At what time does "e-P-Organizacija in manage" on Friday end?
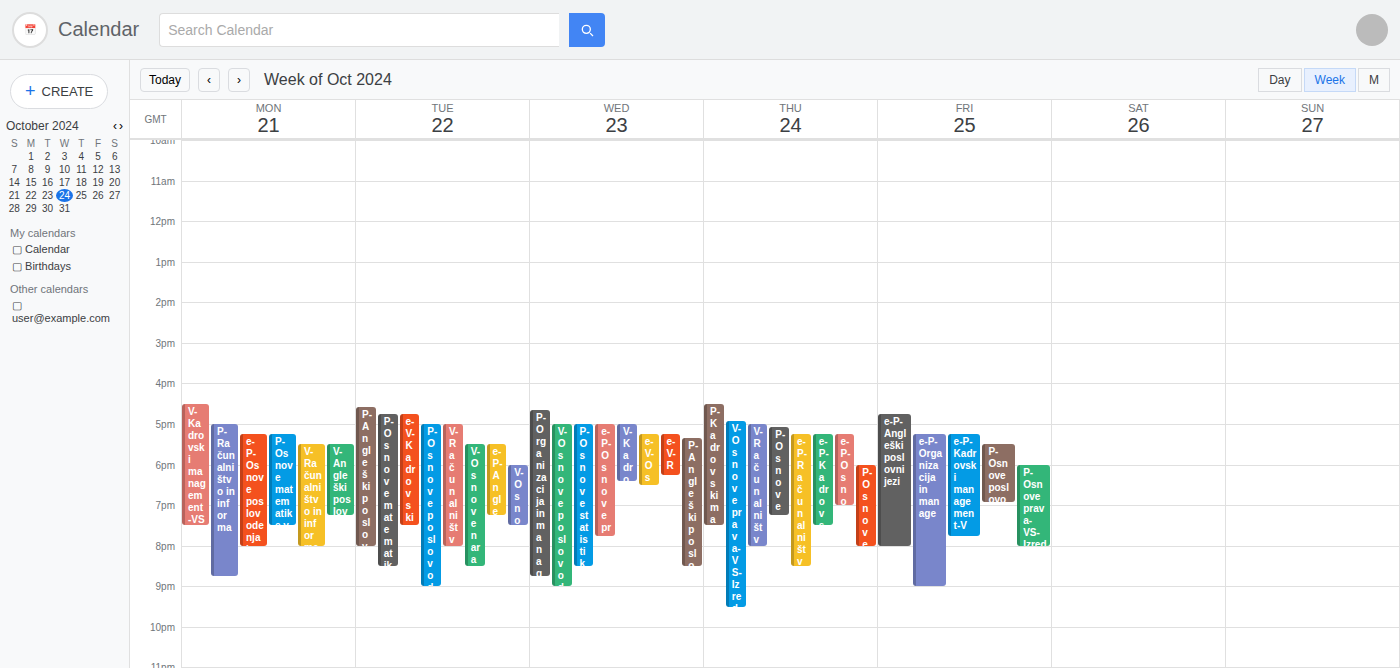
9:00 PM